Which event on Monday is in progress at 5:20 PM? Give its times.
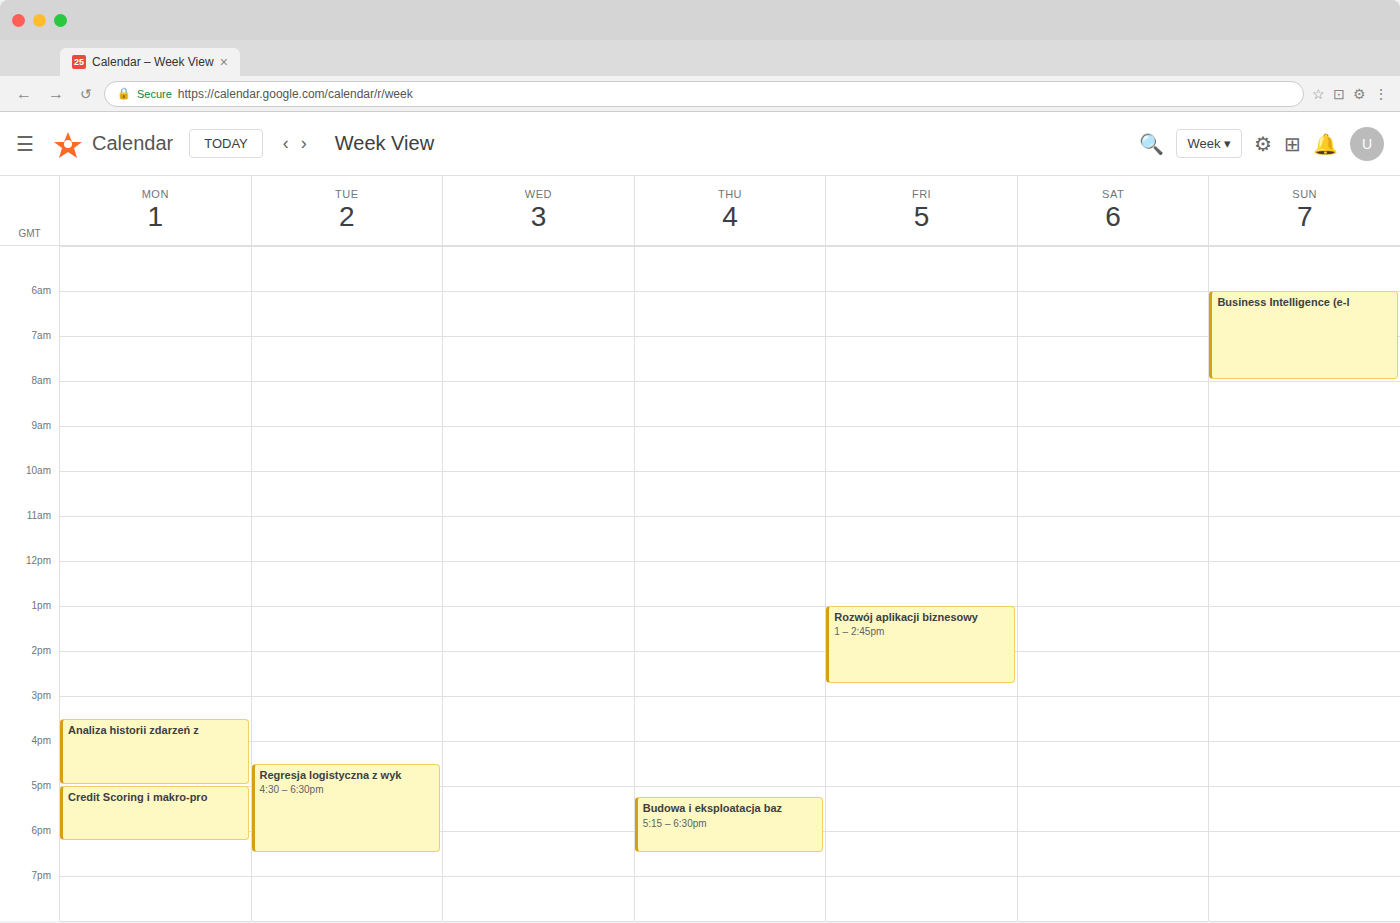
"Credit Scoring i makro-pro", 5:00 PM to 6:15 PM